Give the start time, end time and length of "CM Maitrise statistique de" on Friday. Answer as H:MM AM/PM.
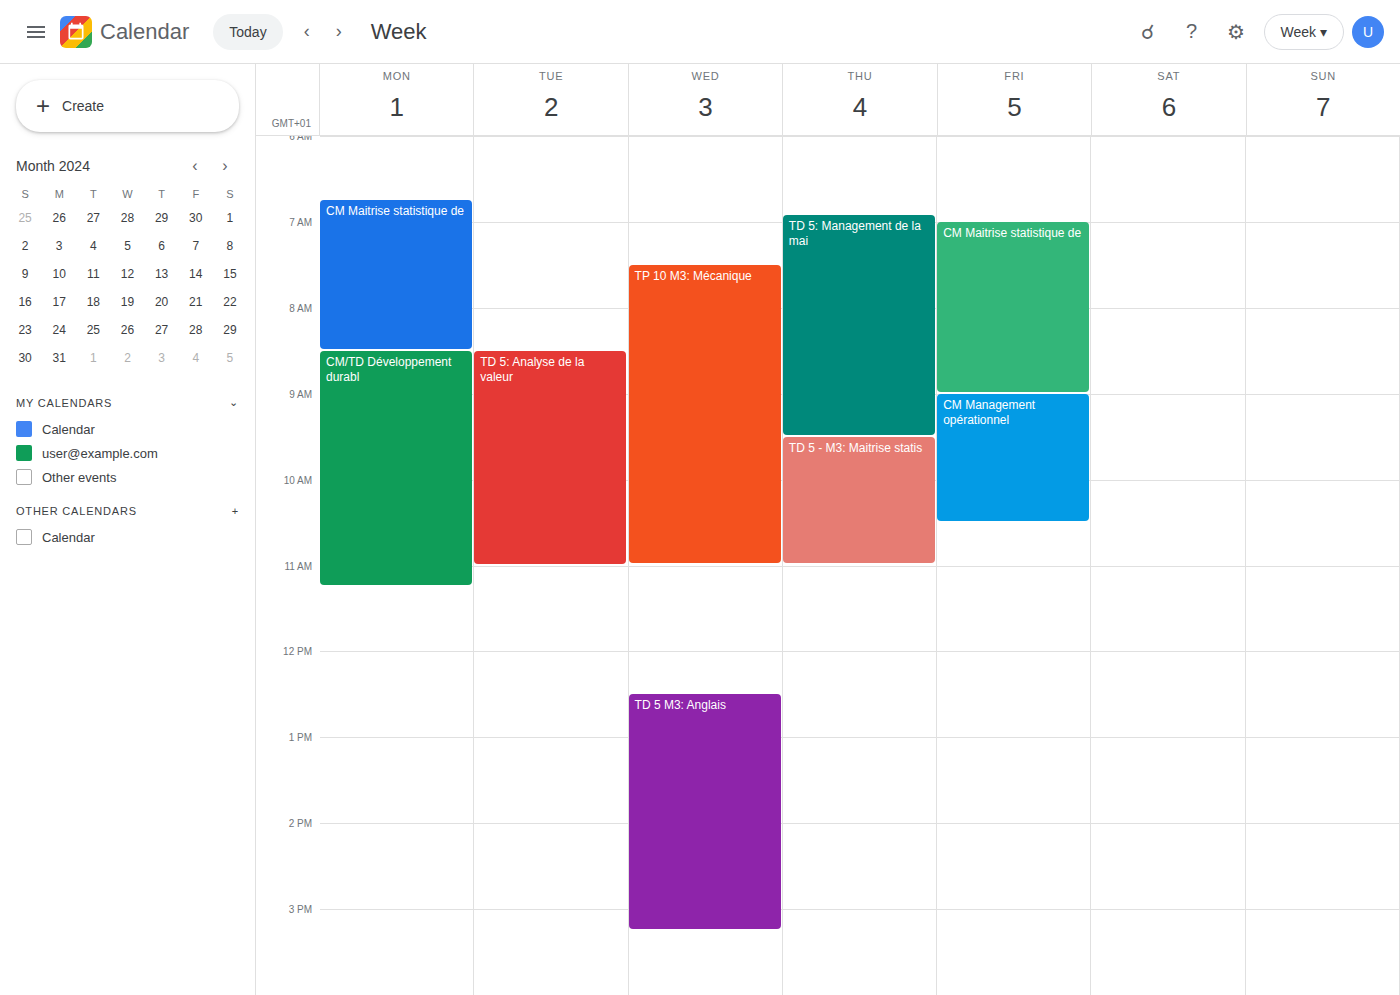
7:00 AM to 9:00 AM, 2 hours